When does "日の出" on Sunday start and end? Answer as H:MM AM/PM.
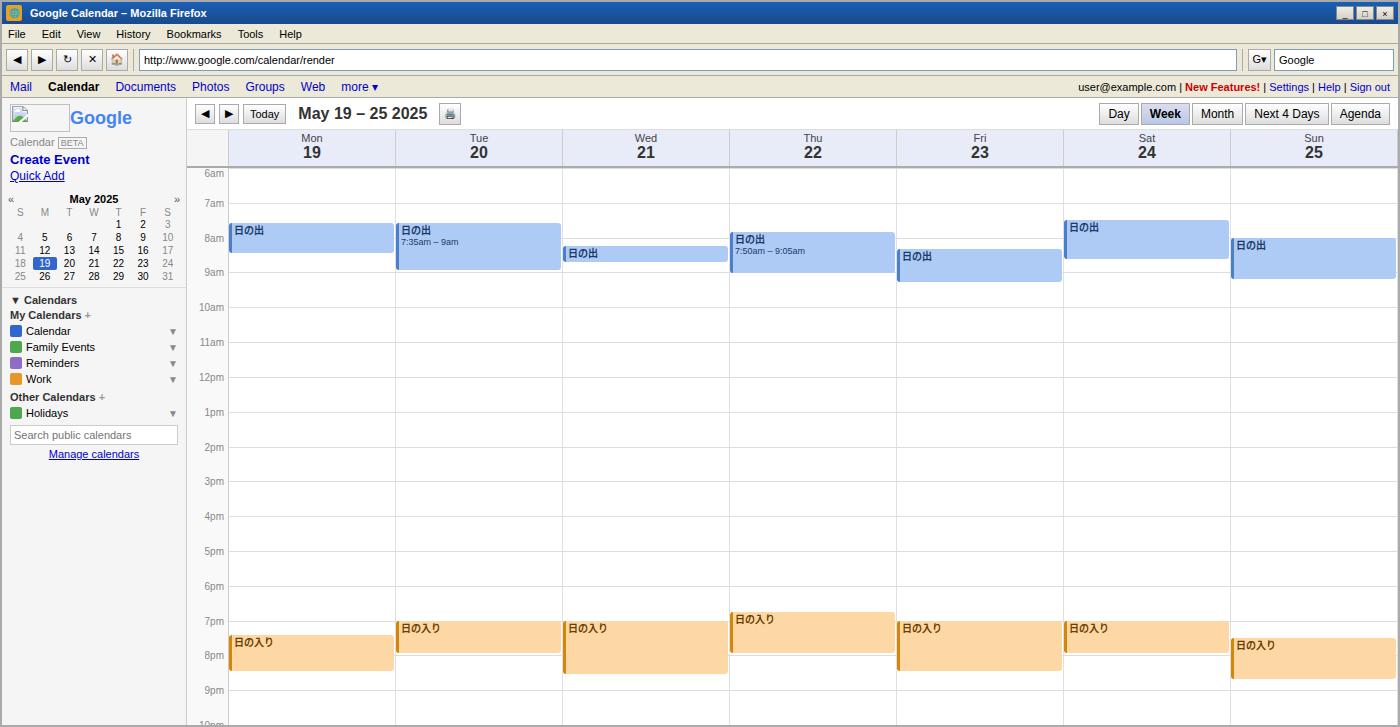
8:00 AM to 9:15 AM